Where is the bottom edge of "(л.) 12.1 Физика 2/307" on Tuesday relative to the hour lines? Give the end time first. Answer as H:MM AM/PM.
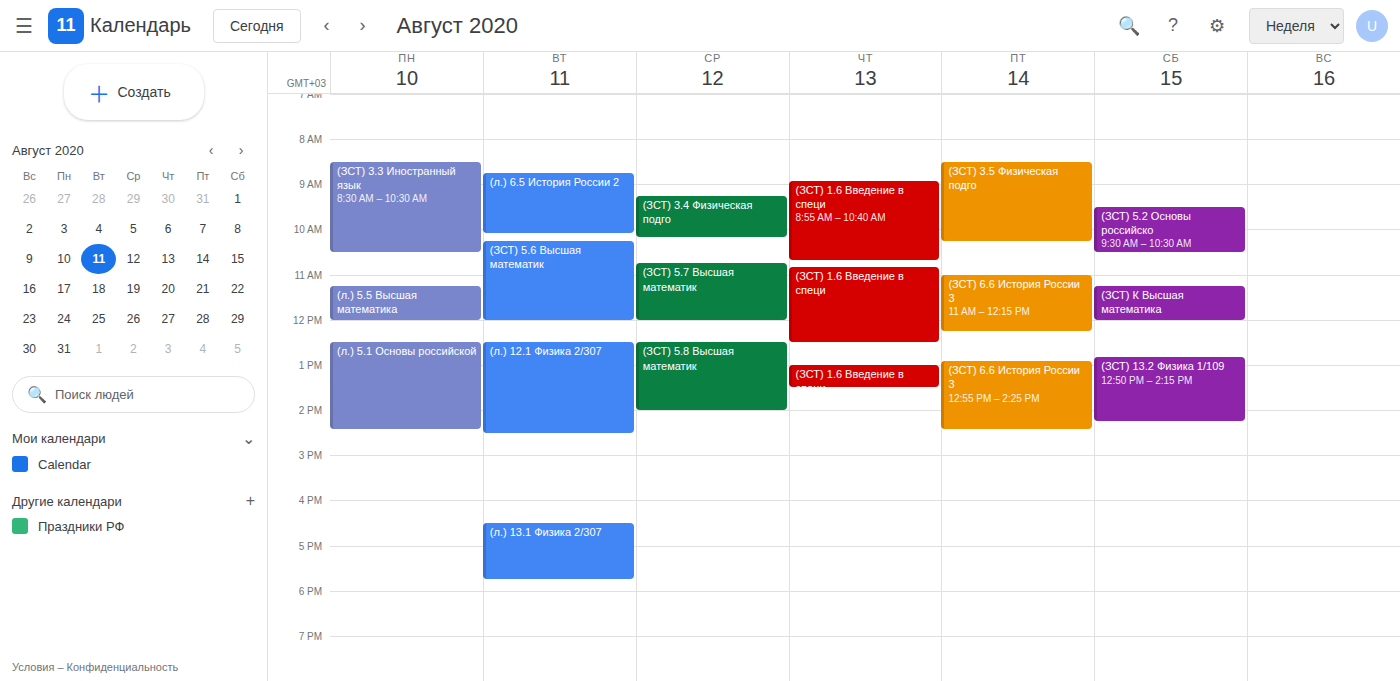
2:30 PM -- halfway between the 2 PM and 3 PM lines.